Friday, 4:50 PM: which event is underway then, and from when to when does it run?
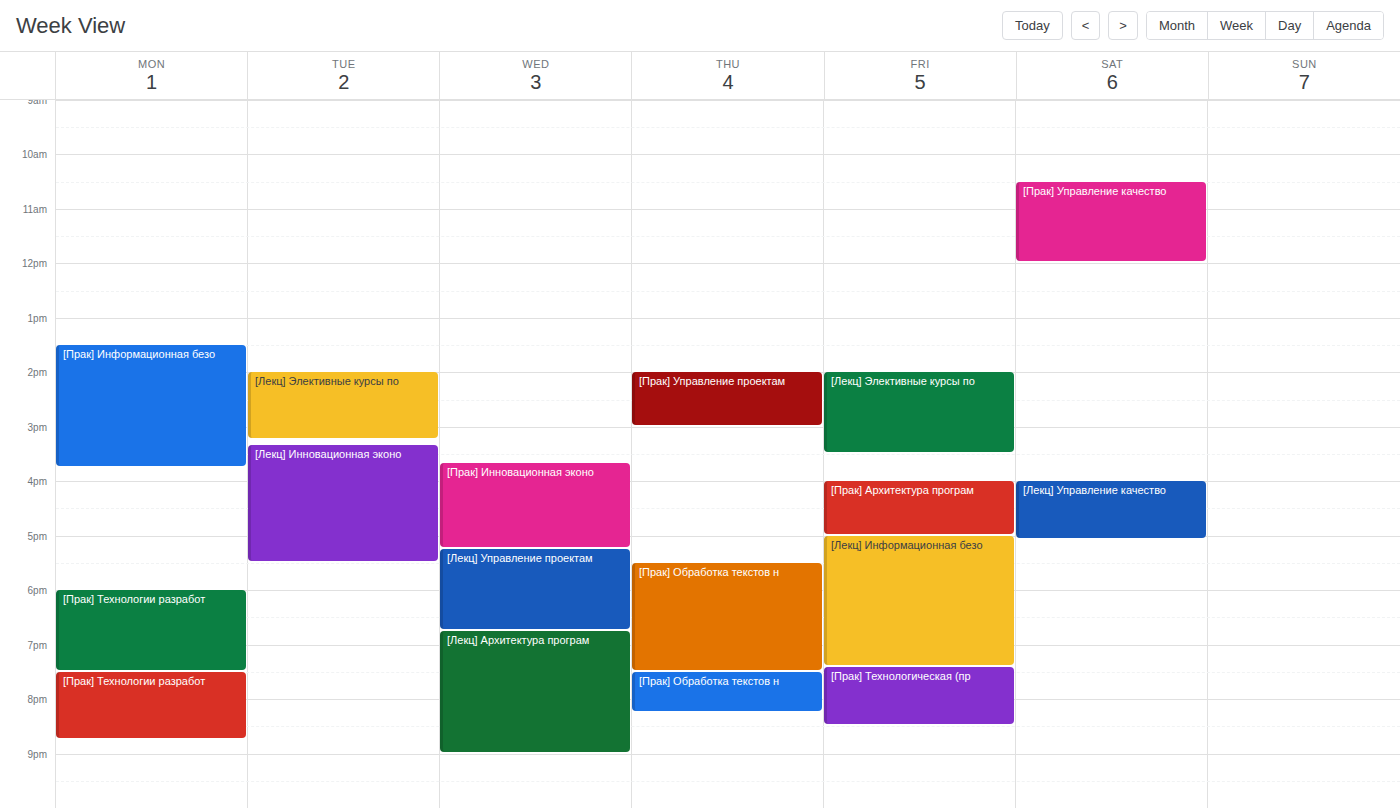
"[Прак] Архитектура програм", 4:00 PM to 5:00 PM